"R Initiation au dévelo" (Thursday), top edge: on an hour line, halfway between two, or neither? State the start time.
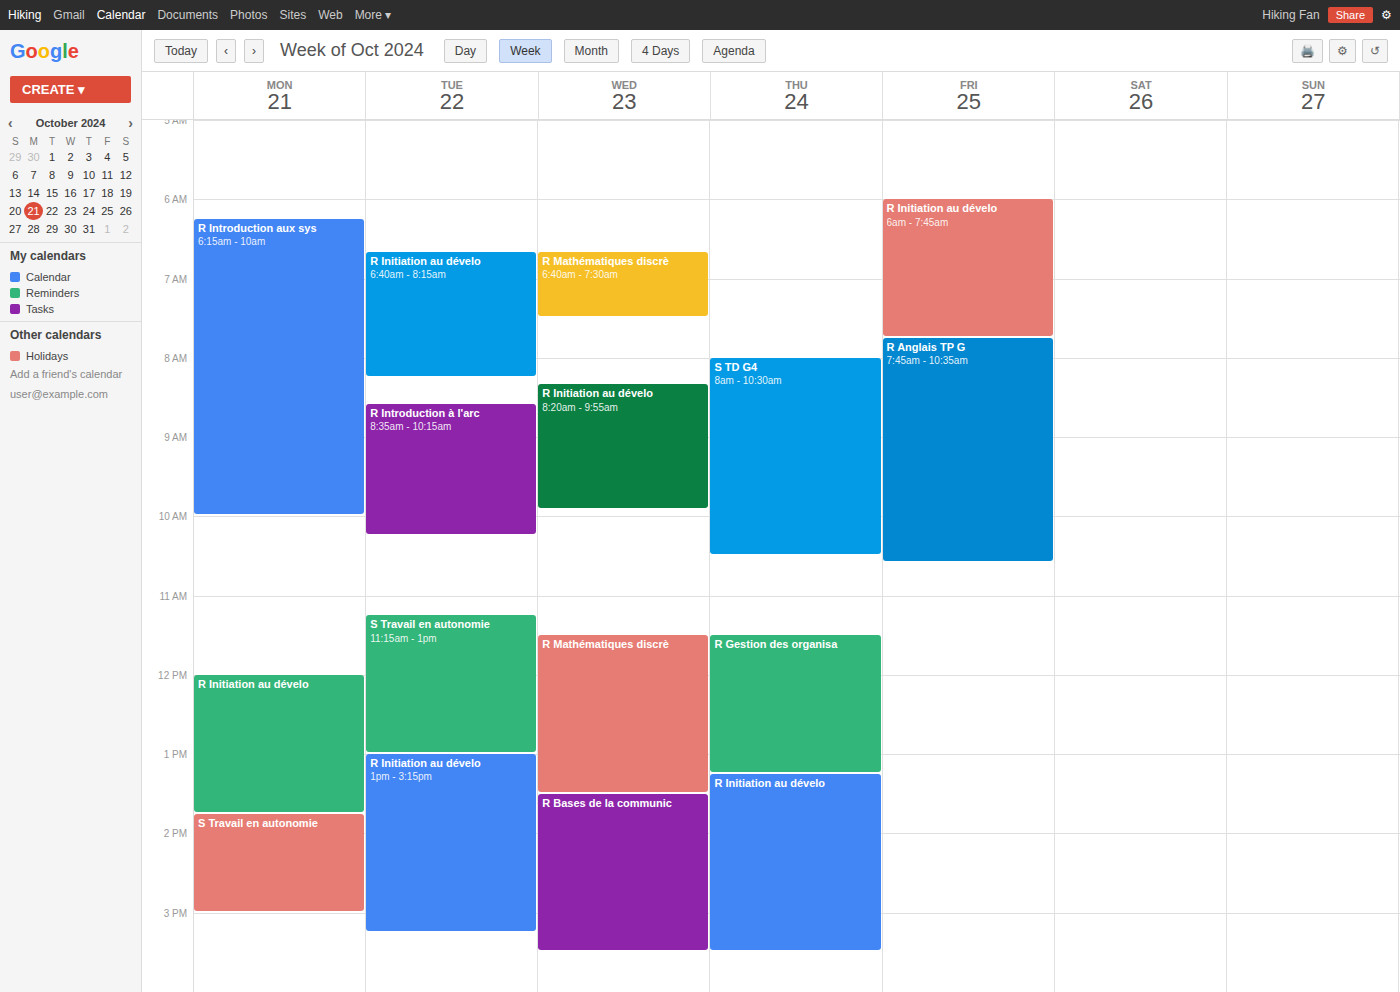
1:15 PM -- neither: a quarter of the way from the 1 PM line to the 2 PM line.